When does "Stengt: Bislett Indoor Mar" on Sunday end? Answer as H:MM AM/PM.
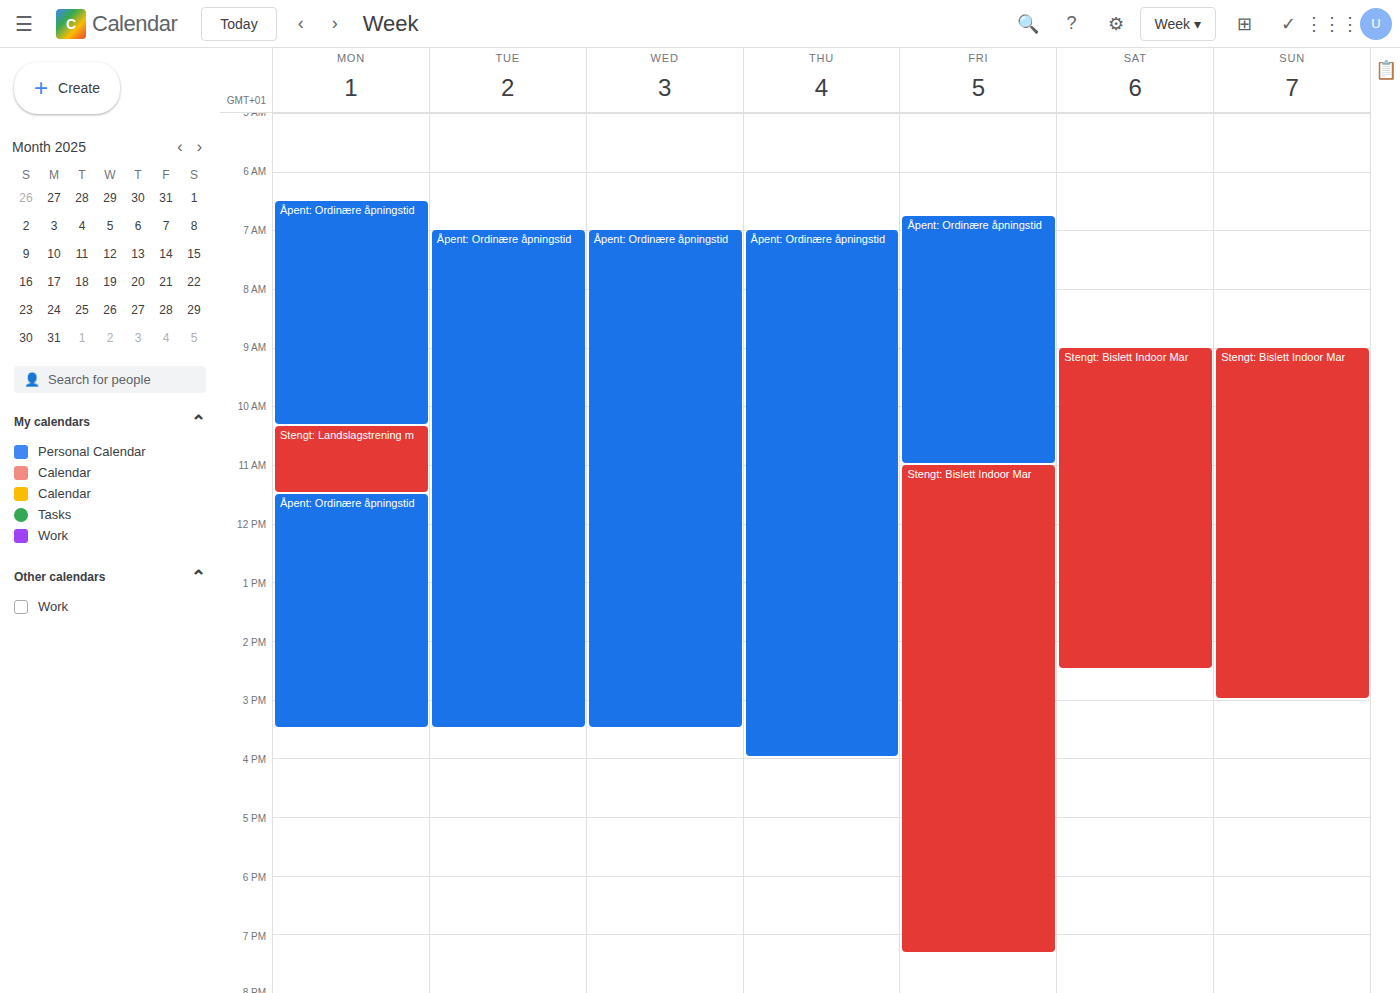
3:00 PM